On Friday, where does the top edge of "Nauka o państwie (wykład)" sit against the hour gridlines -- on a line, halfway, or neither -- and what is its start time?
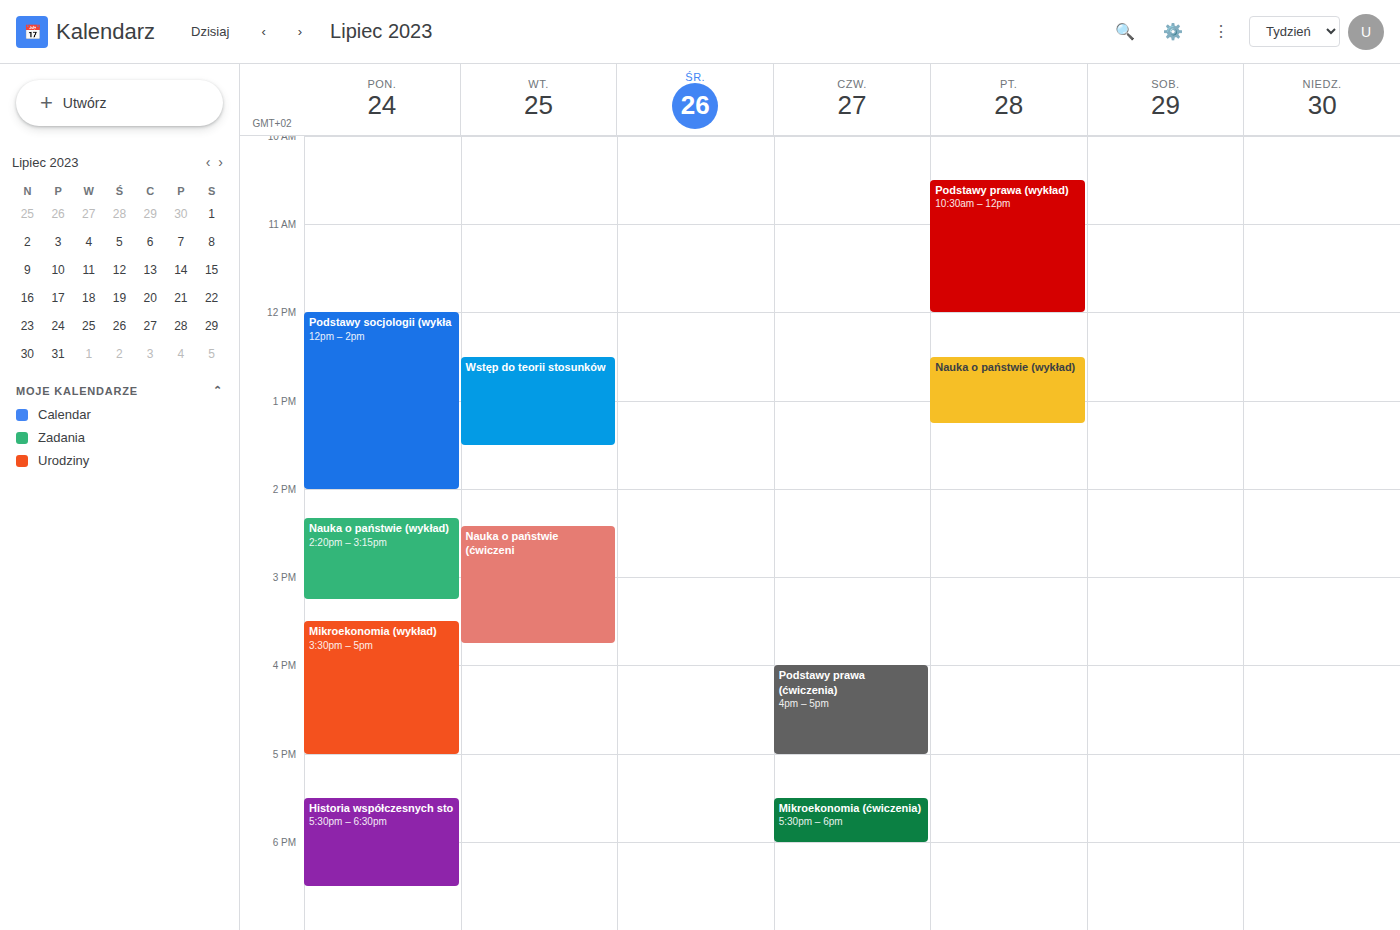
12:30 PM -- halfway between the 12 PM and 1 PM lines.